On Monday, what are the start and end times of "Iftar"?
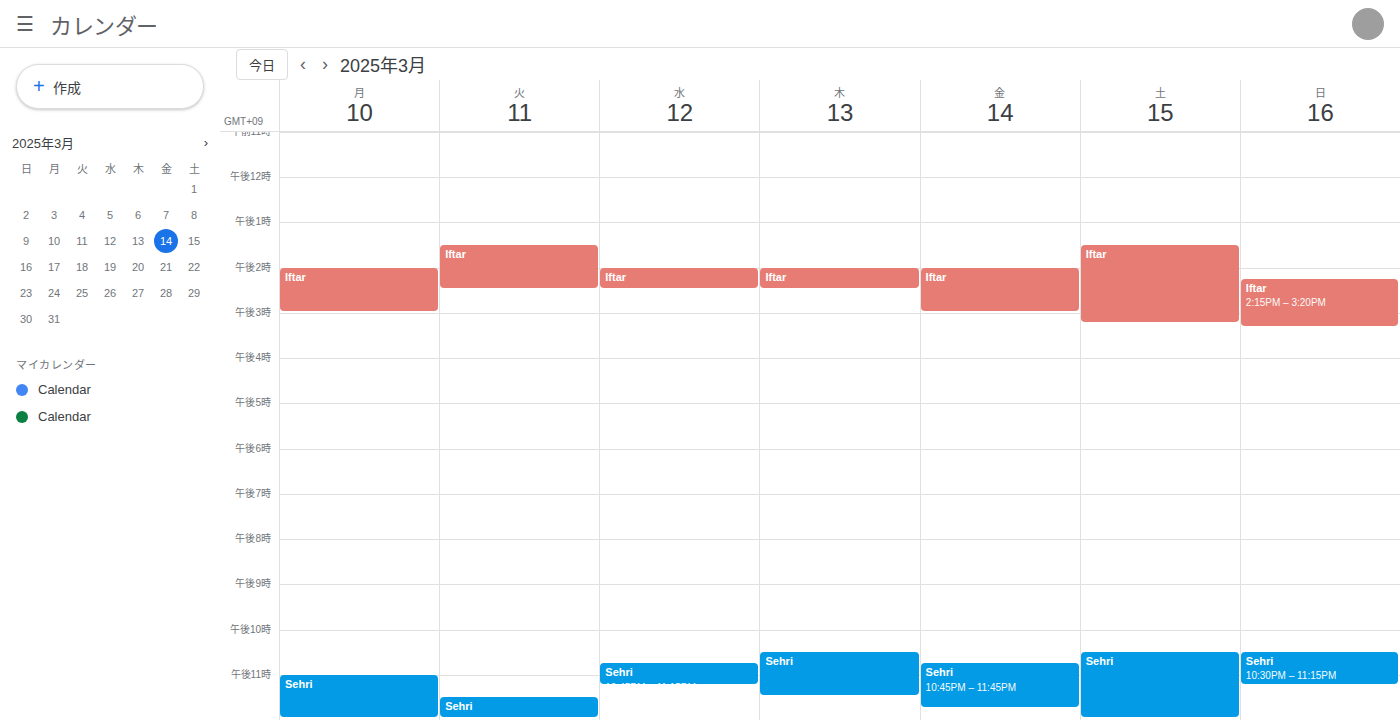
2:00 PM to 3:00 PM